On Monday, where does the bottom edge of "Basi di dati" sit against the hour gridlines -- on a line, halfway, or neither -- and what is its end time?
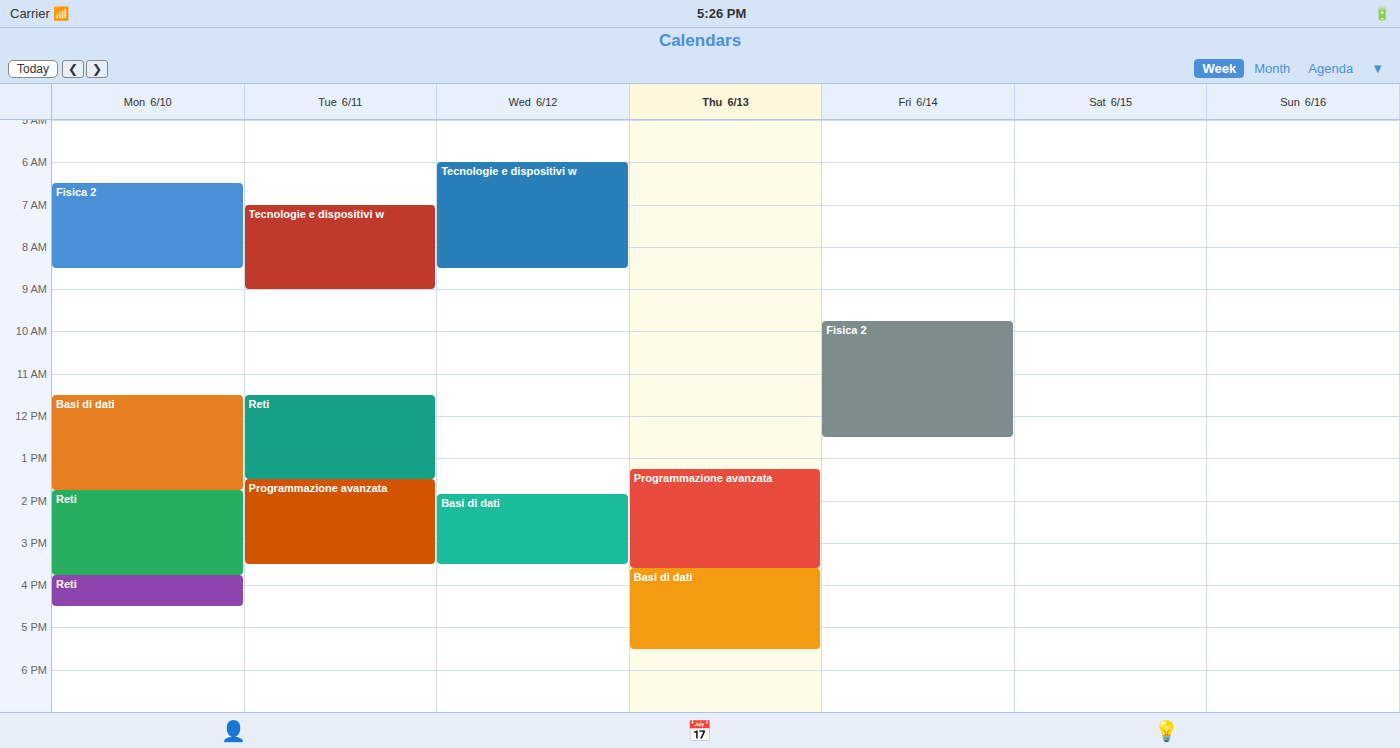
1:45 PM -- neither: three quarters of the way from the 1 PM line to the 2 PM line.